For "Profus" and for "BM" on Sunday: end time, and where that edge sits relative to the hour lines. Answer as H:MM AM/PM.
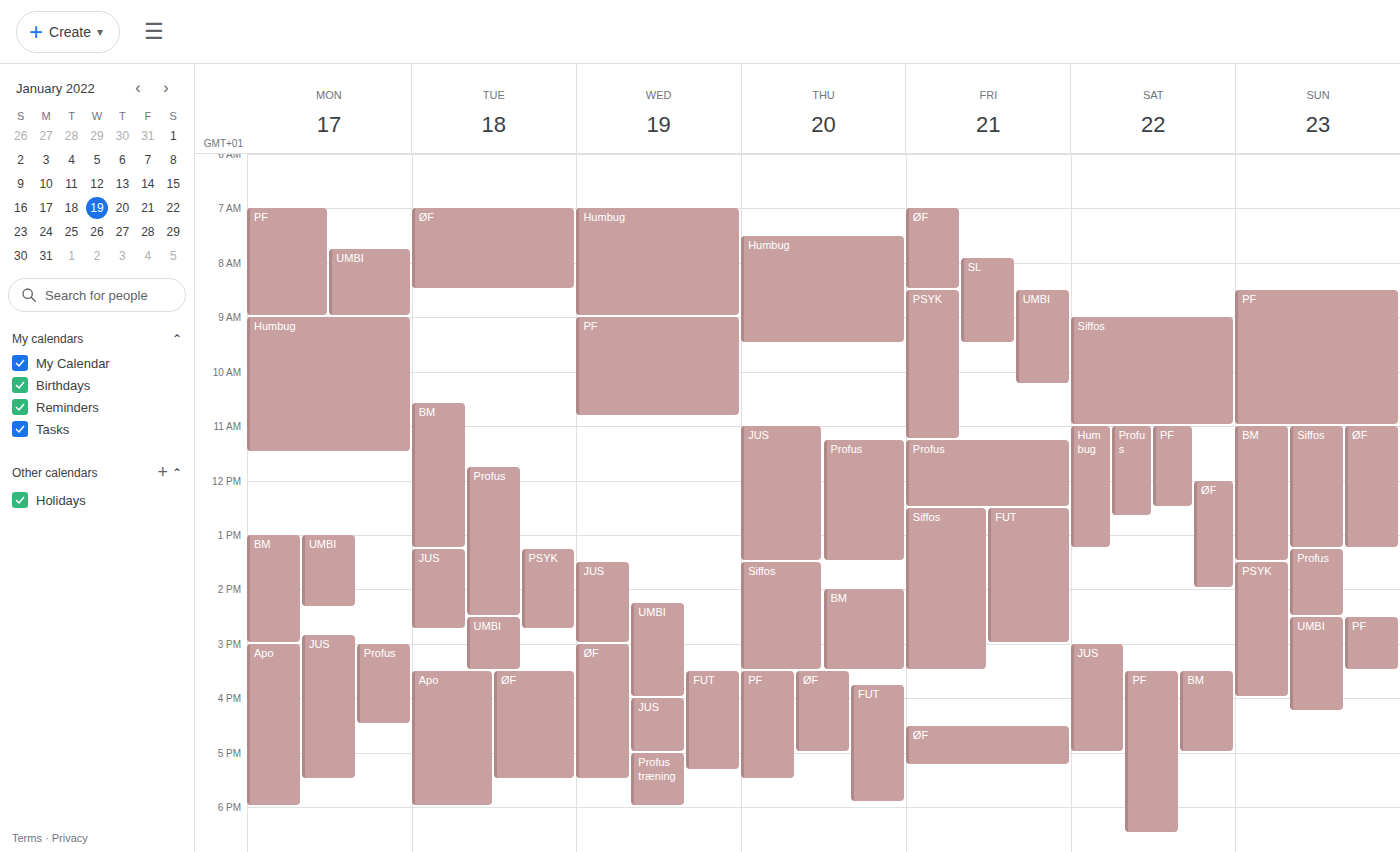
"Profus": 2:30 PM, halfway between the 2 PM and 3 PM lines. "BM": 1:30 PM, halfway between the 1 PM and 2 PM lines.